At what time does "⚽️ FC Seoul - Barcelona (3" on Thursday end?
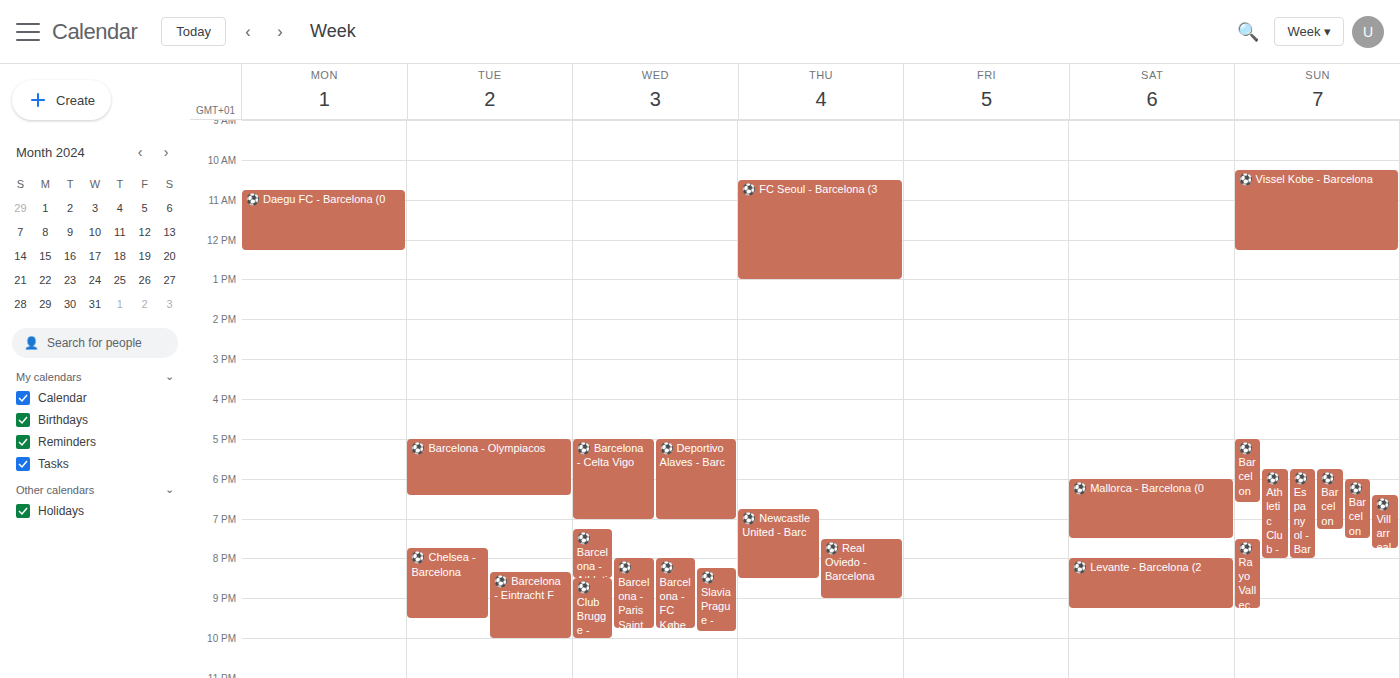
1:00 PM